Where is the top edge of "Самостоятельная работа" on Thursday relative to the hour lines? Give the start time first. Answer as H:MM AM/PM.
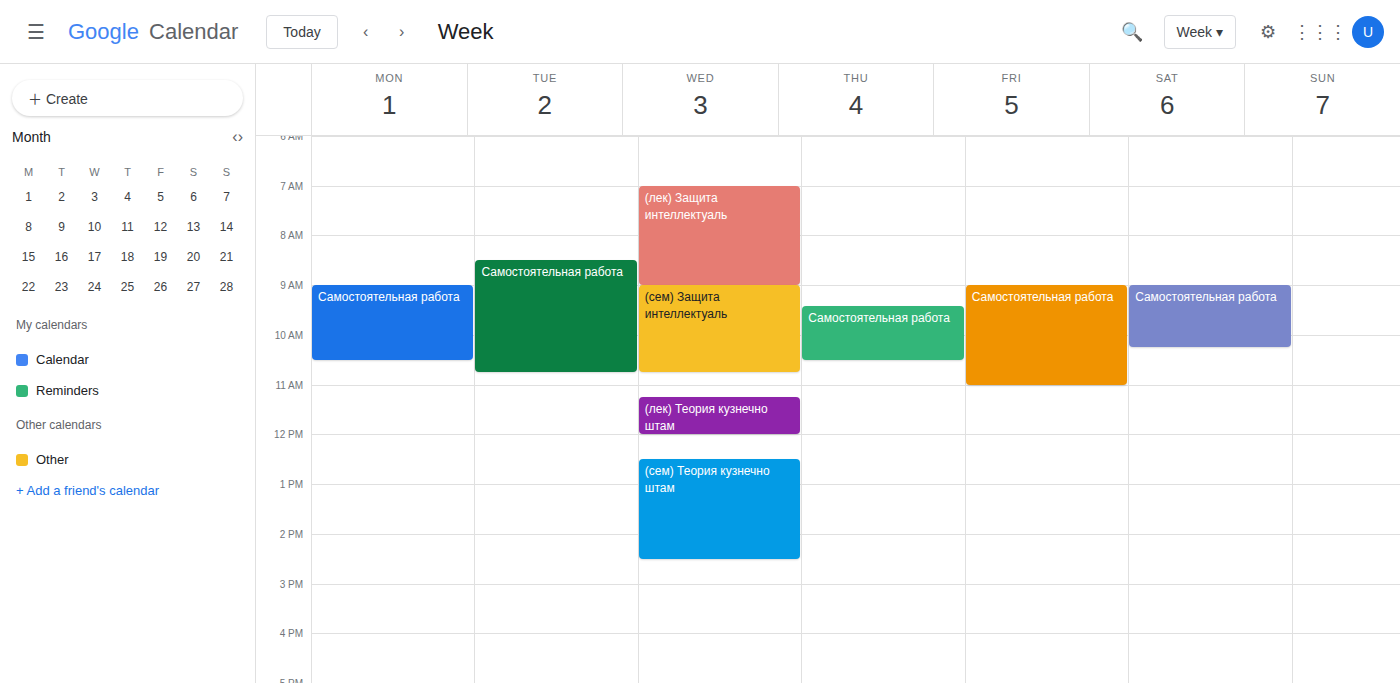
9:25 AM -- neither: 25 minutes below the 9 AM line and 35 minutes above the 10 AM line.